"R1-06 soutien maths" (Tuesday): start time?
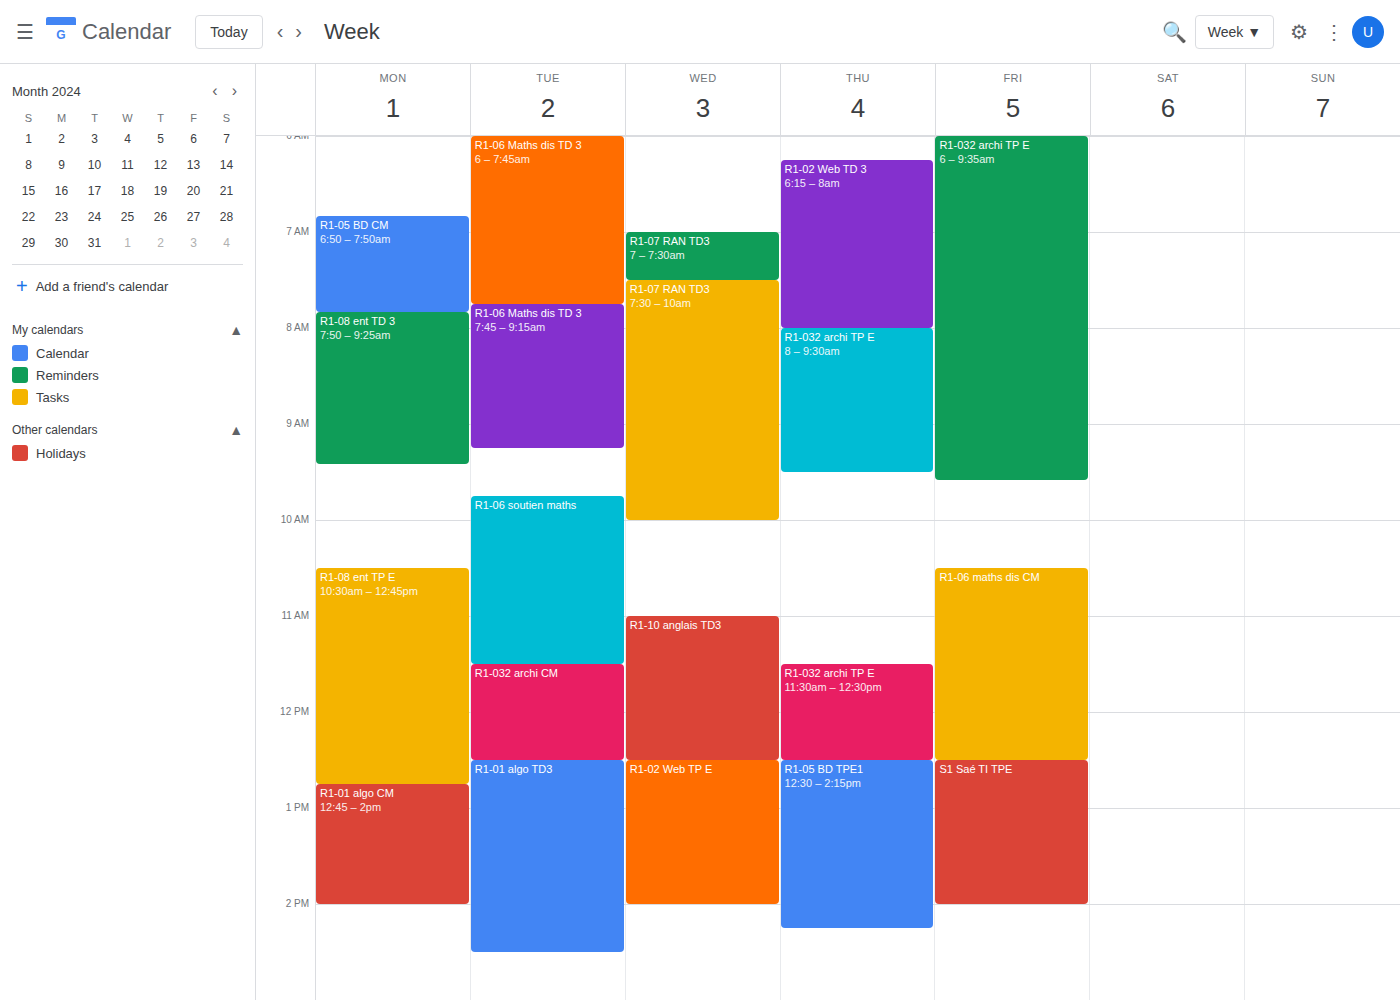
9:45 AM